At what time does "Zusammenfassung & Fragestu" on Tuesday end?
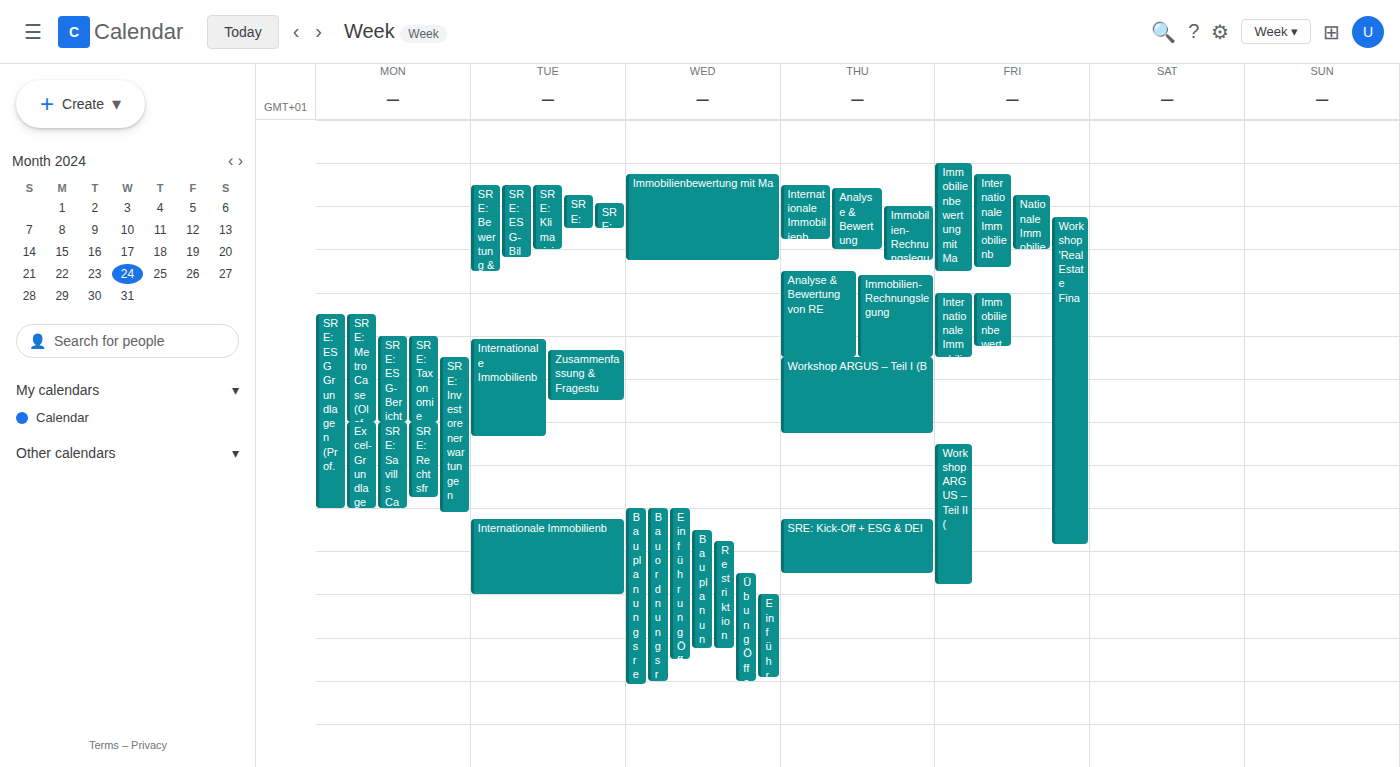
1:30 PM